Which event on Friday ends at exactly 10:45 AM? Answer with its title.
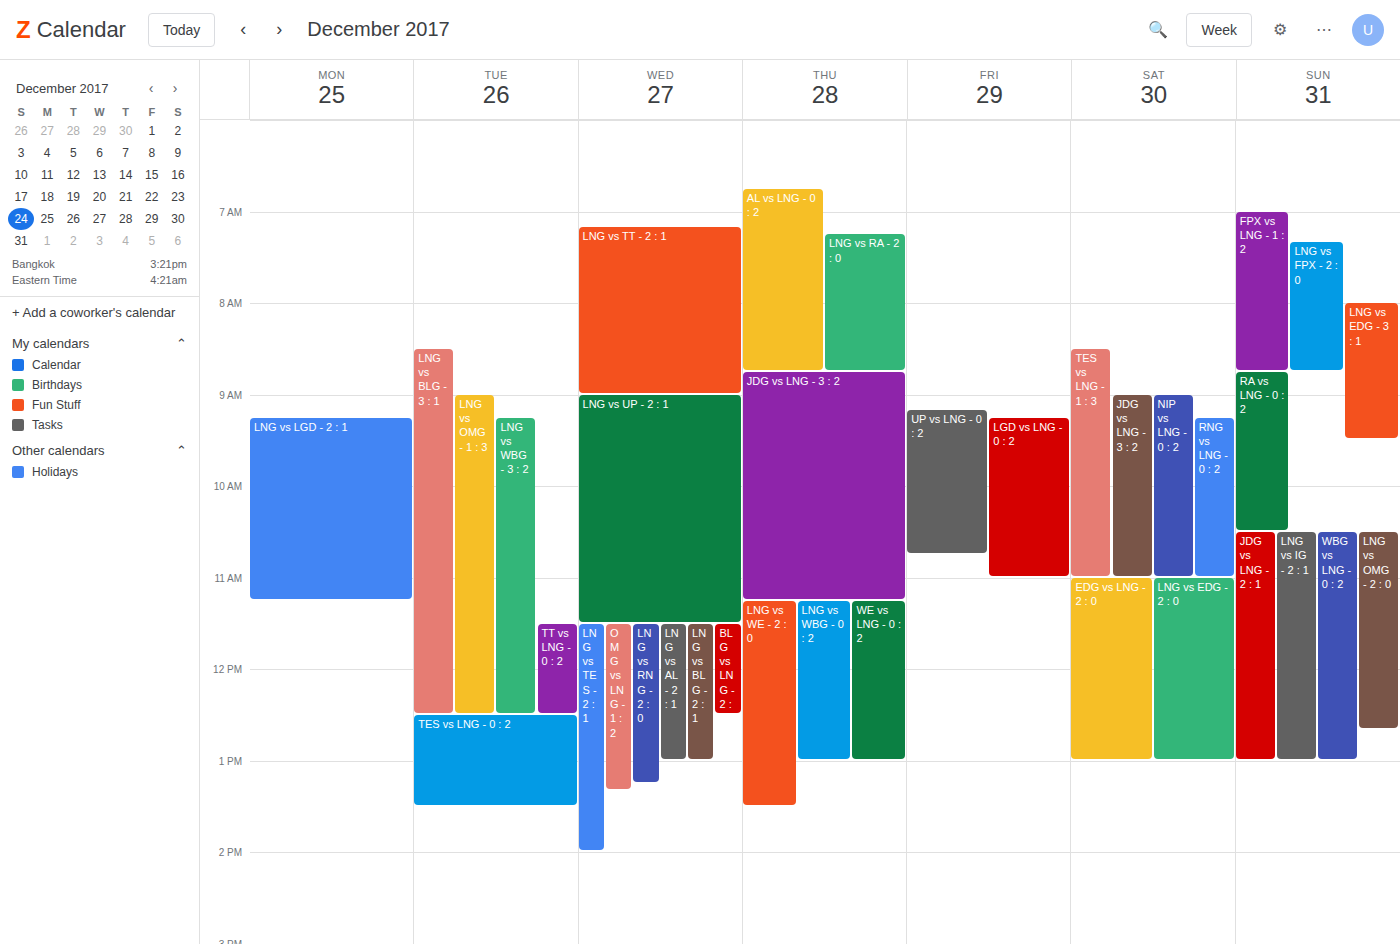
"UP vs LNG - 0 : 2"